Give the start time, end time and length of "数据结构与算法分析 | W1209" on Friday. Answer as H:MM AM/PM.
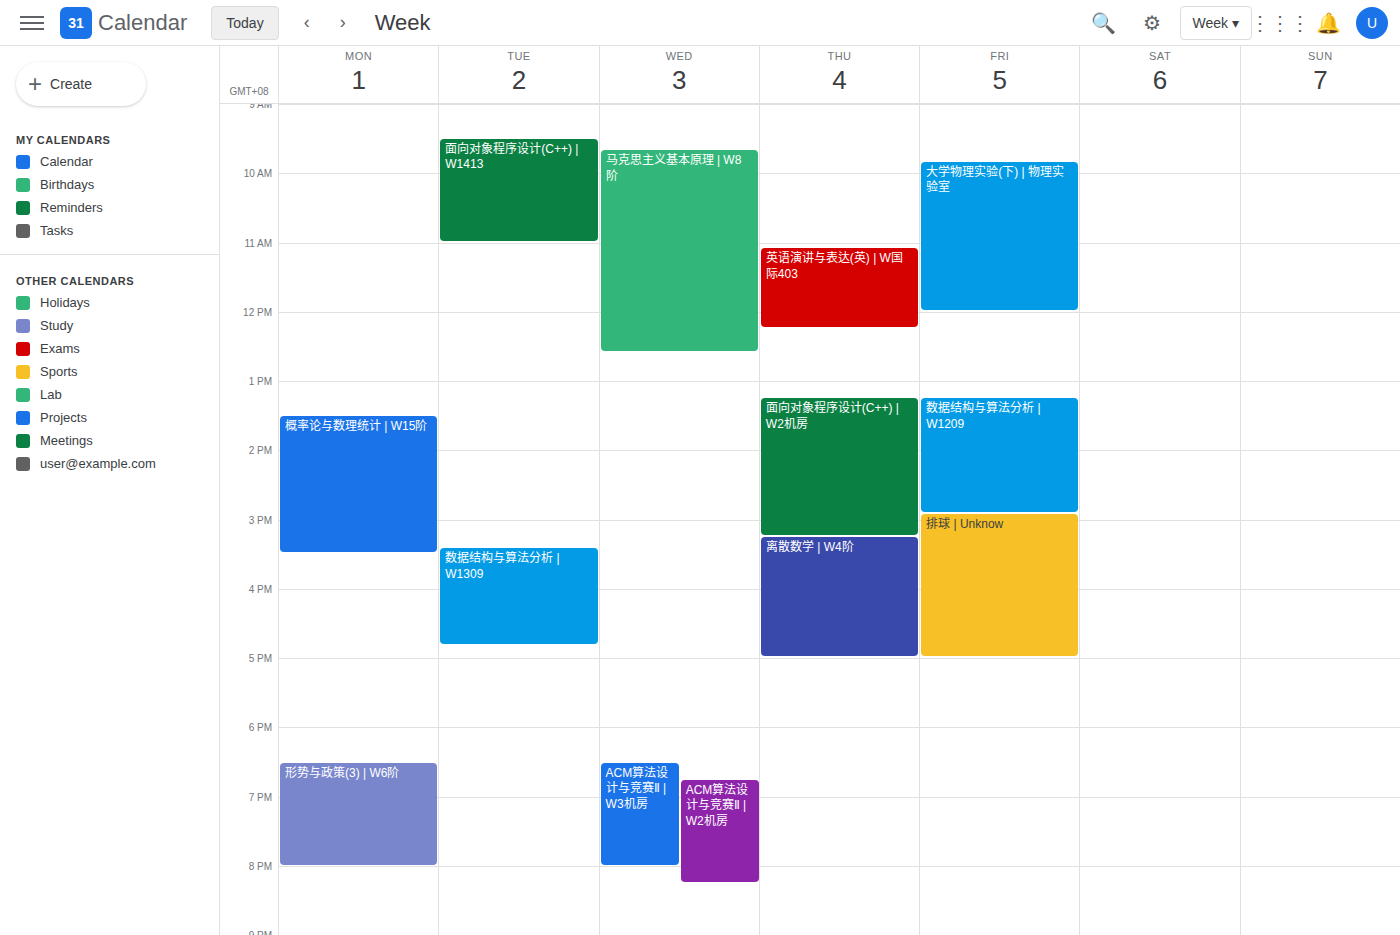
1:15 PM to 2:55 PM, 1 hour 40 minutes